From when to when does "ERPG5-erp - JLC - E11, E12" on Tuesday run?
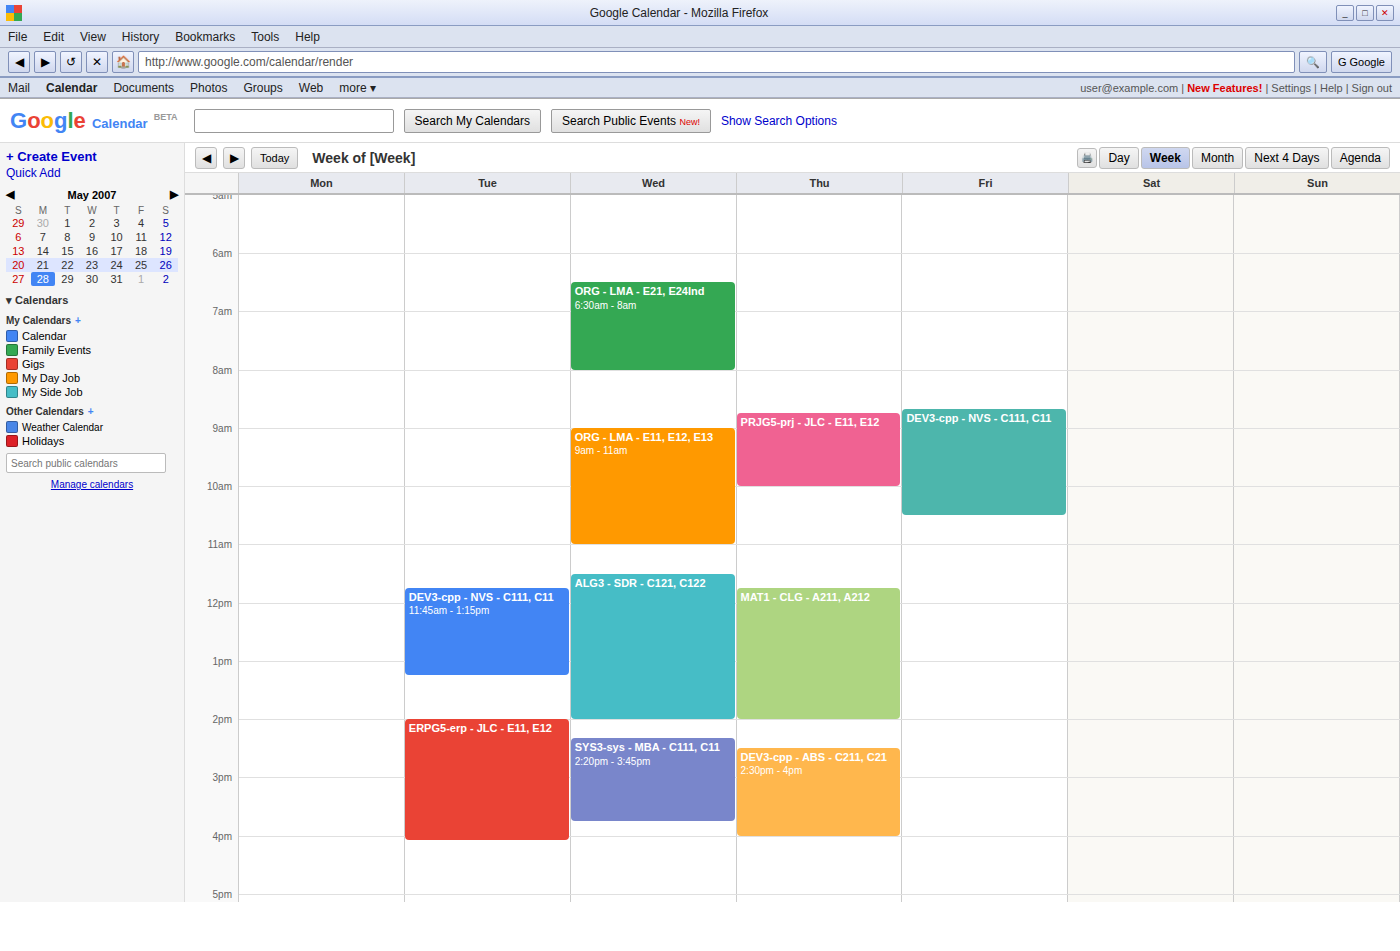
2:00 PM to 4:05 PM